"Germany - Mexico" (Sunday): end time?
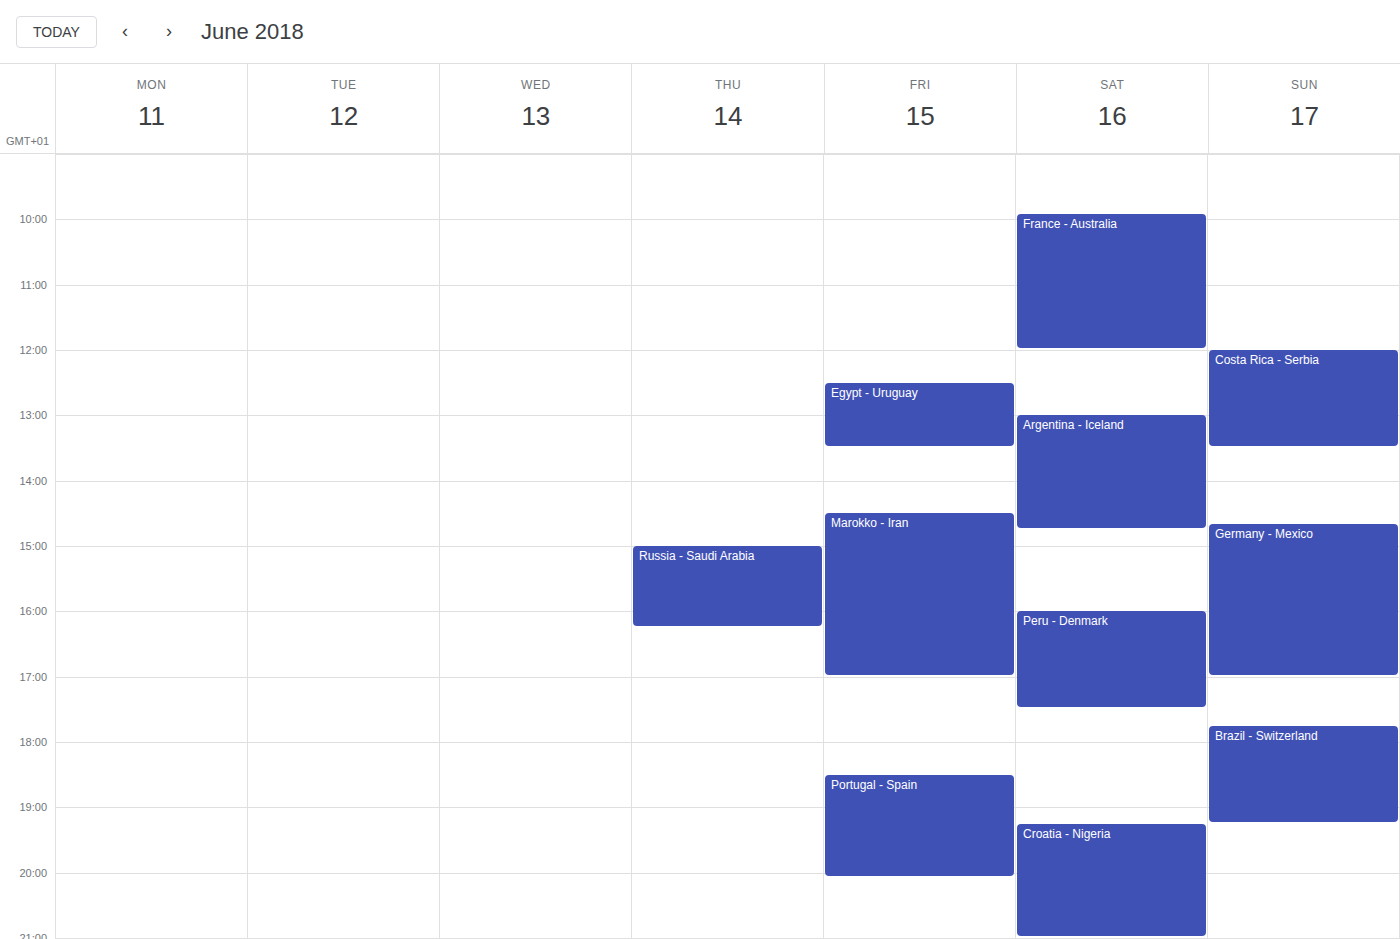
17:00